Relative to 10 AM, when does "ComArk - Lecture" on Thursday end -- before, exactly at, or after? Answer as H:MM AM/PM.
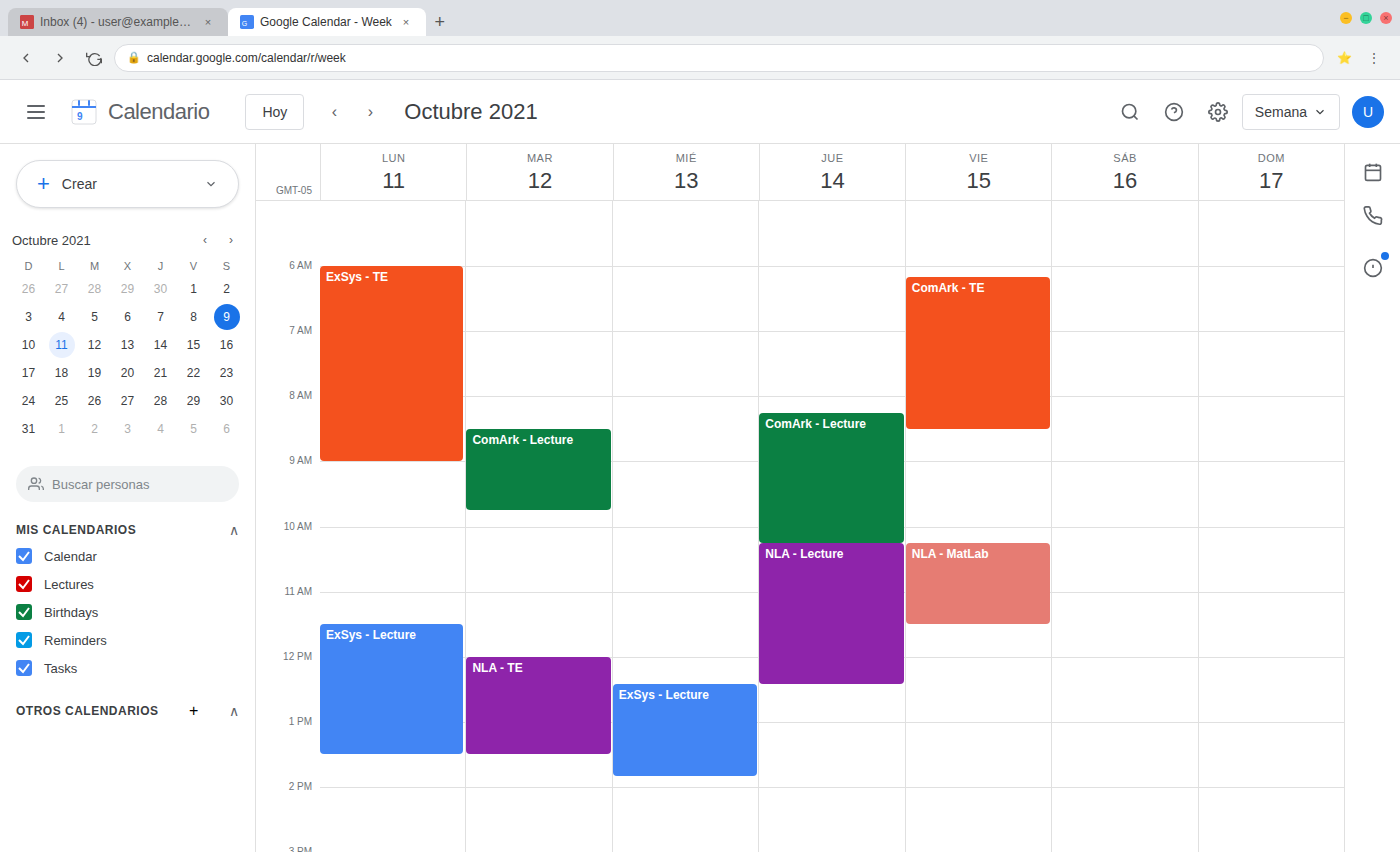
10:15 AM -- after 10 AM, 15 minutes below the 10 AM line.